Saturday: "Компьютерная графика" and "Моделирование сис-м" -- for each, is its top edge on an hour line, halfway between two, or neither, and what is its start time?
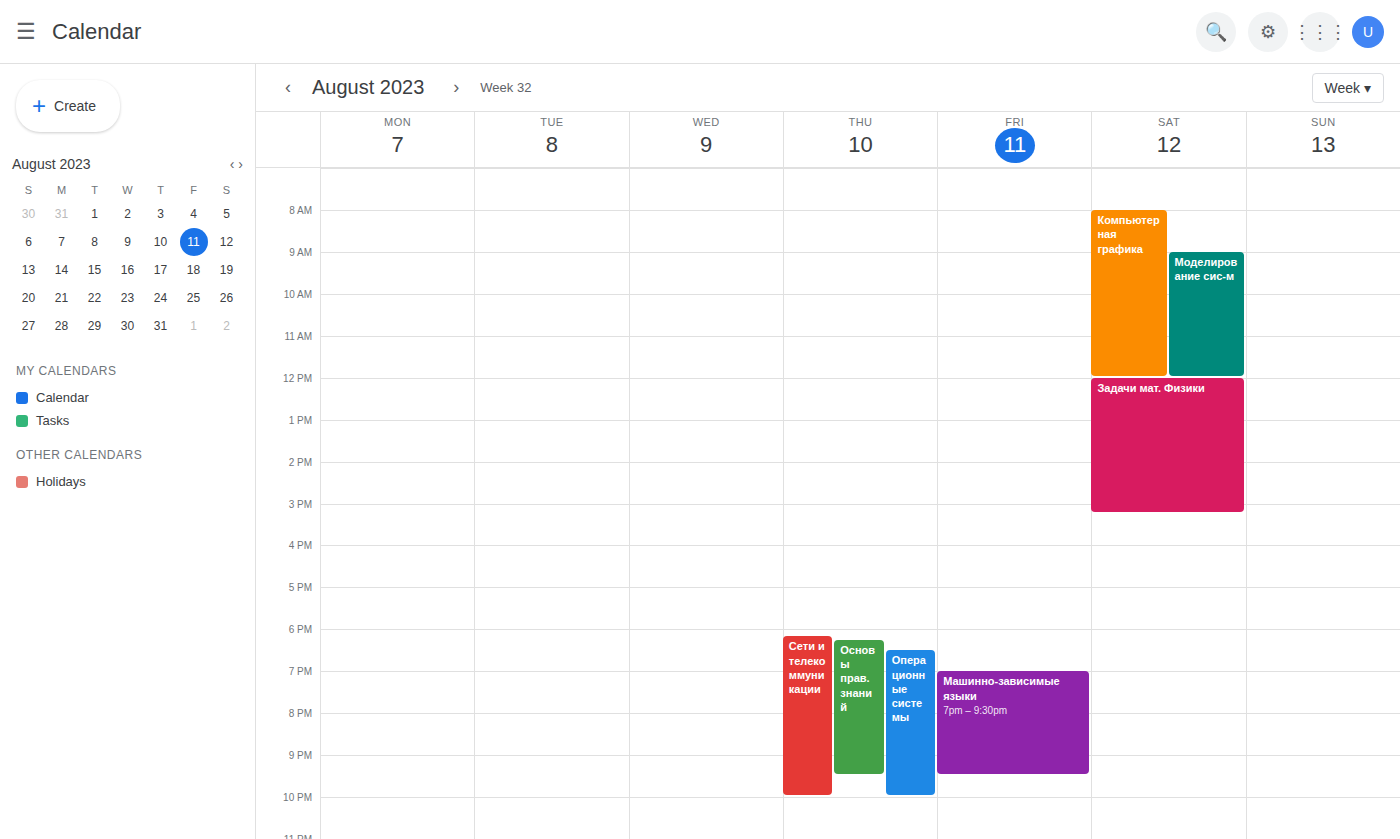
"Компьютерная графика": 8:00 AM, exactly on the 8 AM line. "Моделирование сис-м": 9:00 AM, exactly on the 9 AM line.